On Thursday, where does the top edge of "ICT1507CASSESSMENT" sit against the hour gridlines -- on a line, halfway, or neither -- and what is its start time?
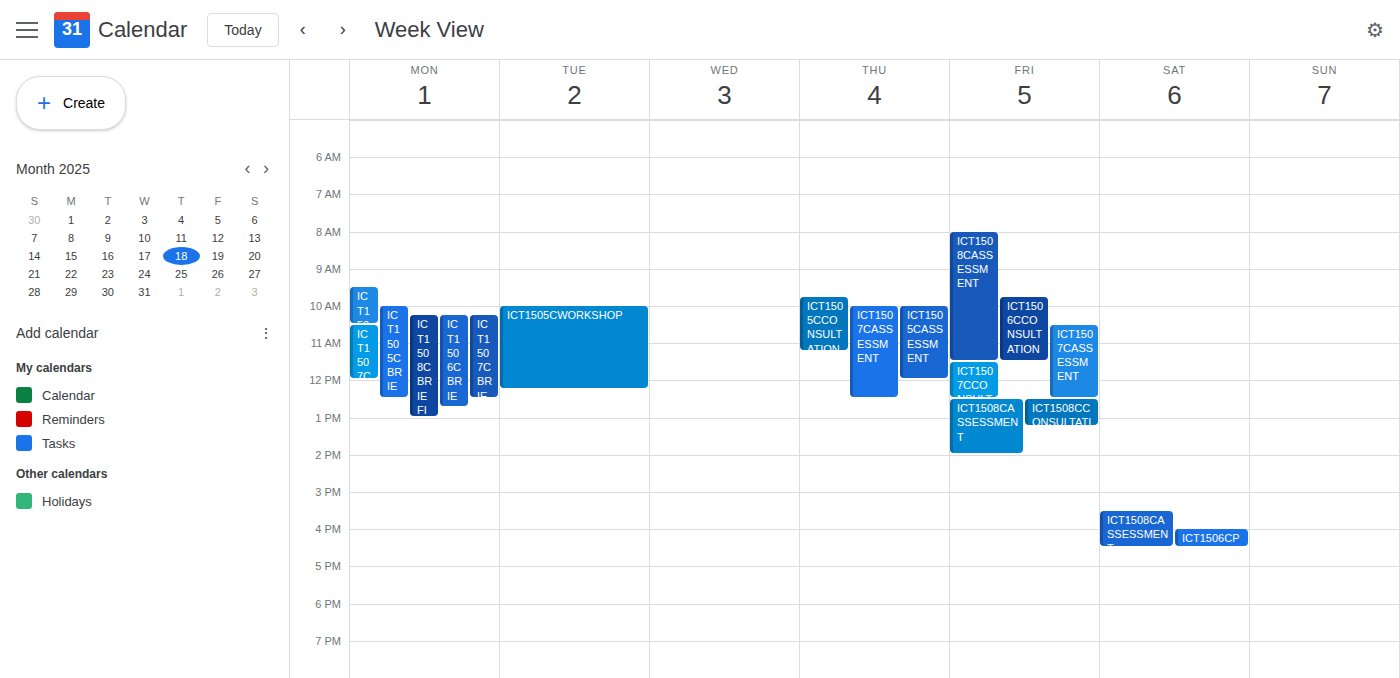
10:00 AM -- exactly on the 10 AM line.